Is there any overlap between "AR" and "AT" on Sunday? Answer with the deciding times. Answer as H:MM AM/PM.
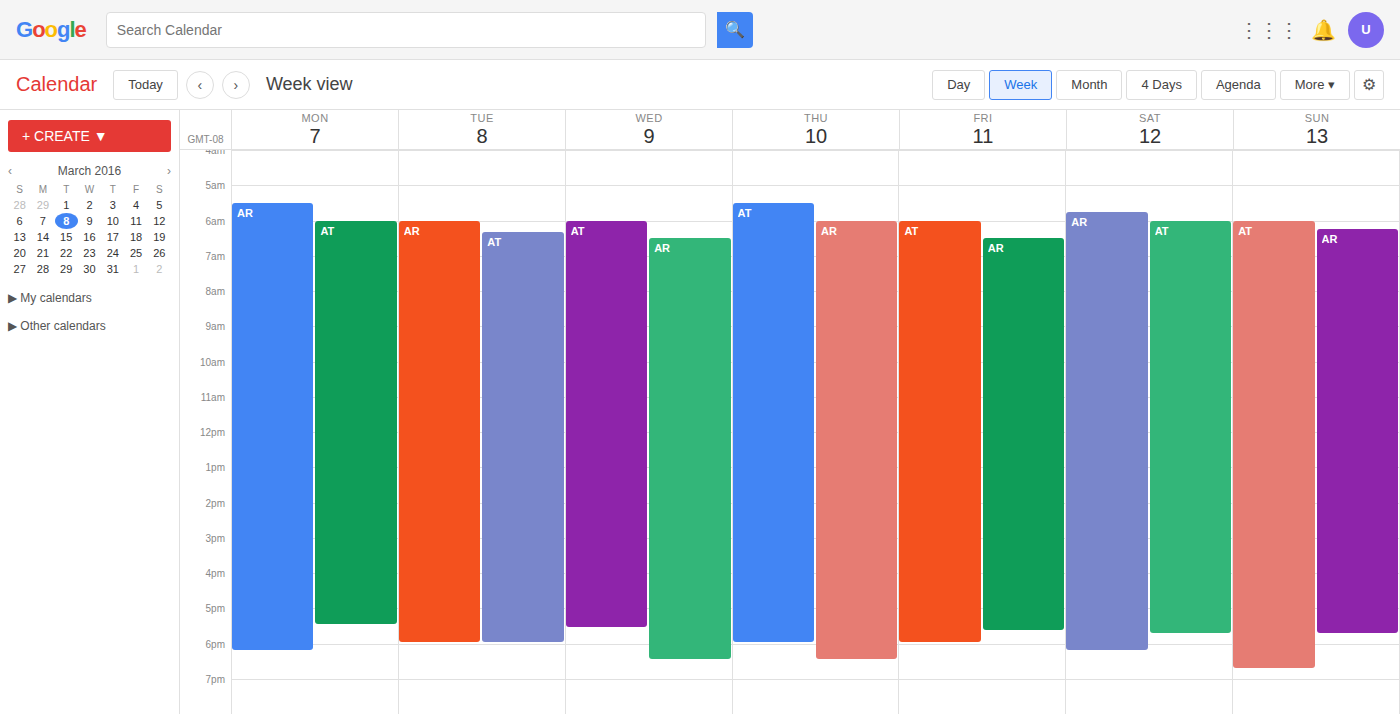
"AR" runs 6:15 AM to 5:45 PM, inside "AT" -- they overlap.